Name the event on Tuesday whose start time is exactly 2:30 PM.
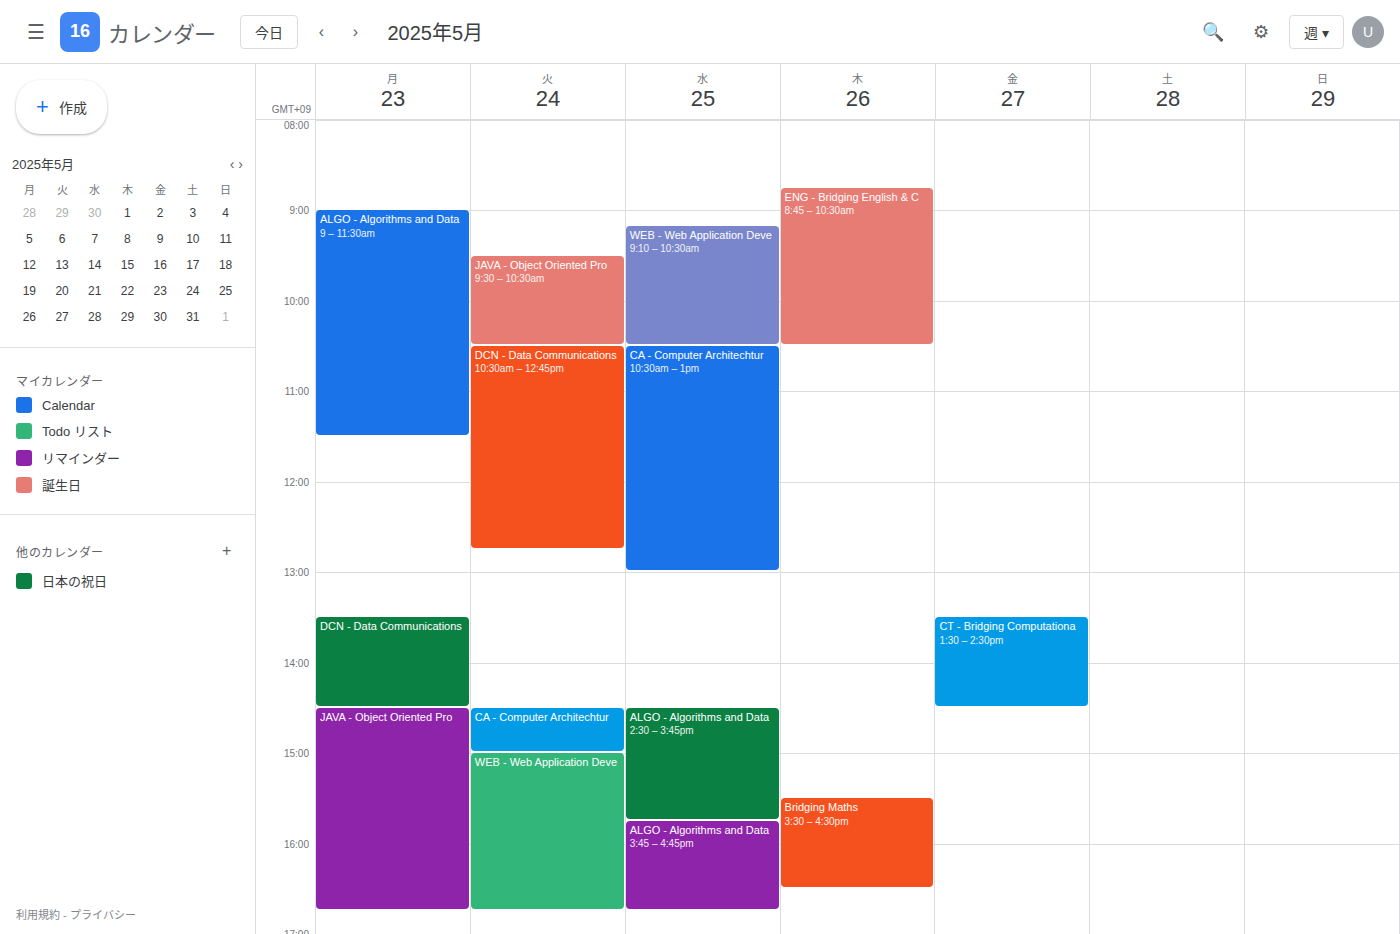
"CA - Computer Architechtur"